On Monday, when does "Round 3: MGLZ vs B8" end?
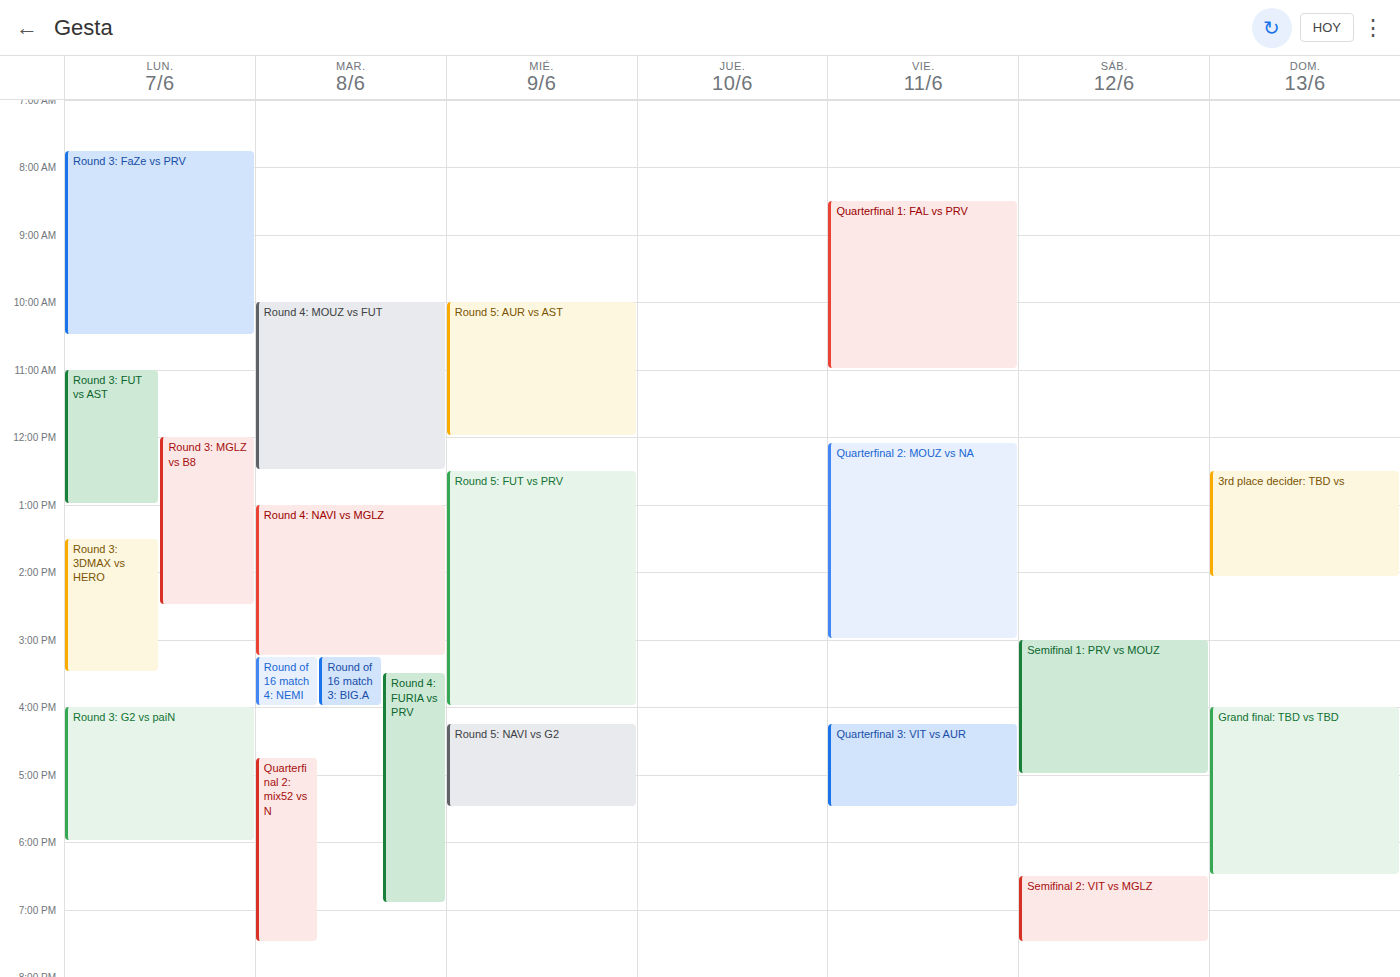
2:30 PM